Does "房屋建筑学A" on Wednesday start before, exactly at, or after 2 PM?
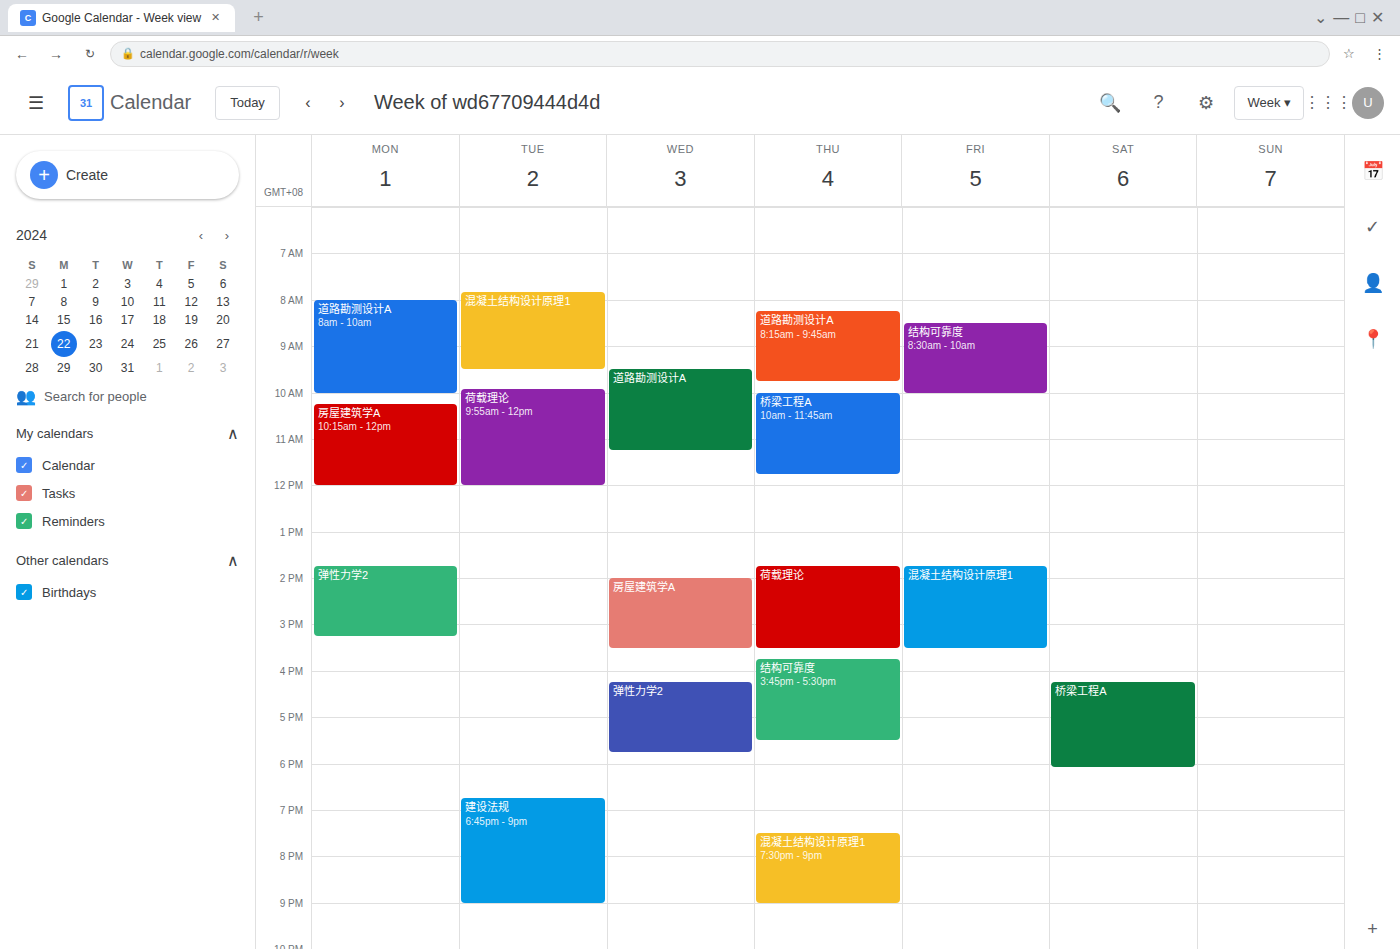
2:00 PM -- exactly at 2 PM, on the 2 PM line.